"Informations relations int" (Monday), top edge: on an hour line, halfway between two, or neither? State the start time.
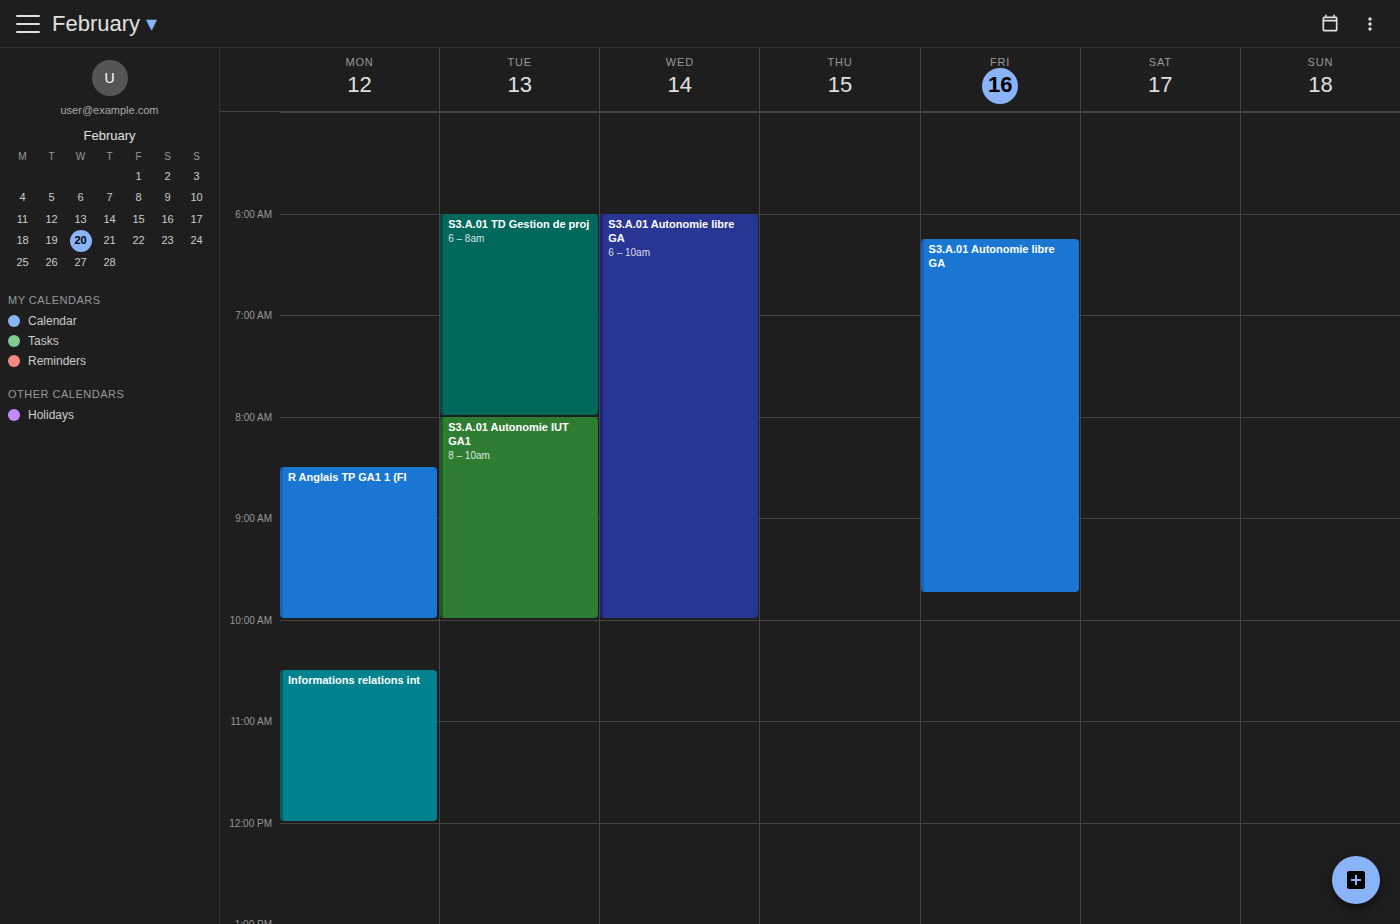
10:30 AM -- halfway between the 10 AM and 11 AM lines.